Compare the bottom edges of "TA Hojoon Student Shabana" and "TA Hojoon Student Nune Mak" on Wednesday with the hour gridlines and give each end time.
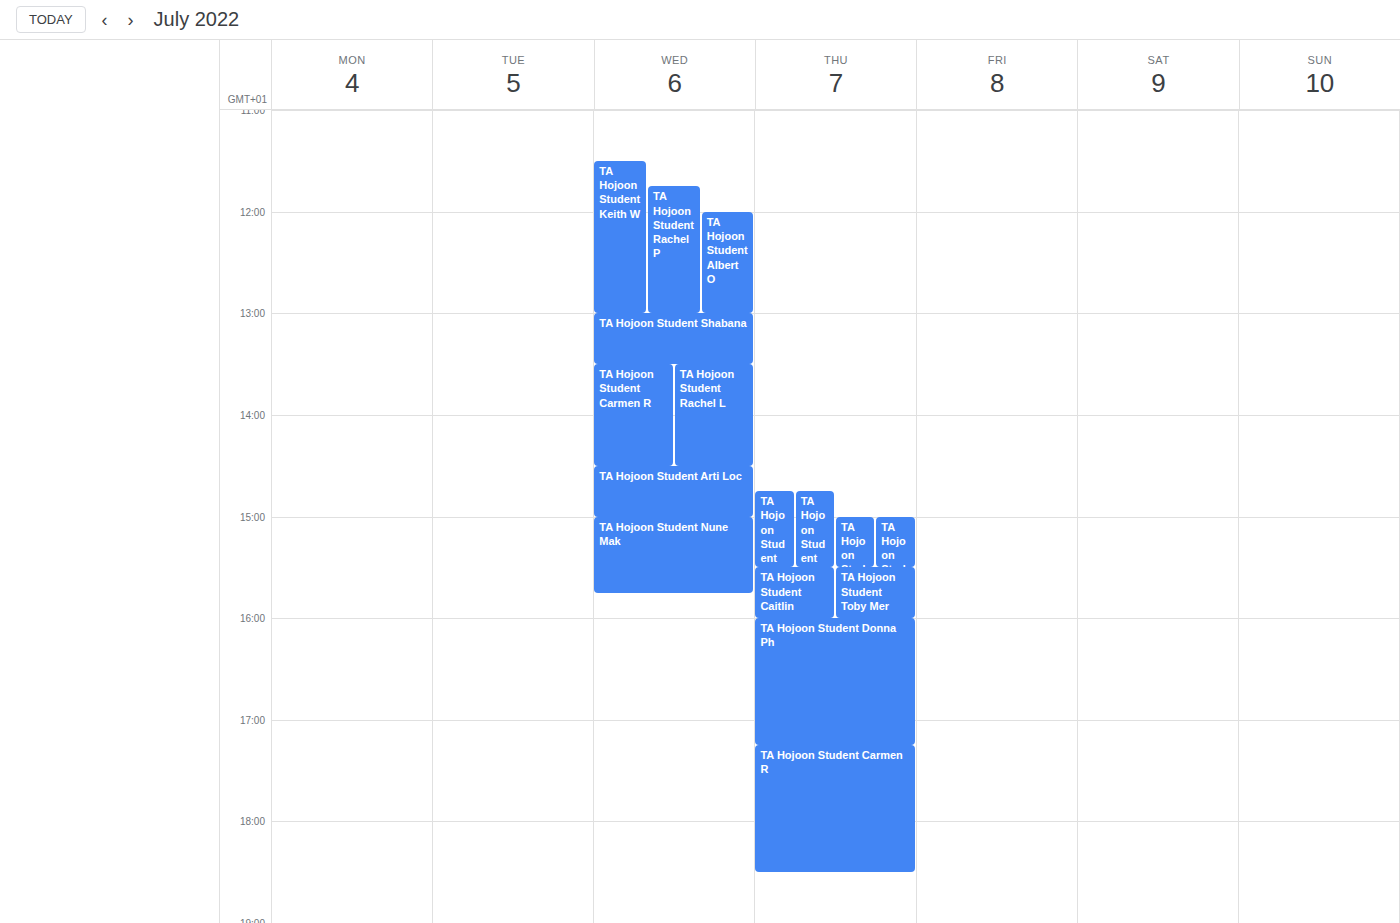
"TA Hojoon Student Shabana": 1:30 PM, halfway between the 1 PM and 2 PM lines. "TA Hojoon Student Nune Mak": 3:45 PM, neither: three quarters of the way from the 3 PM line to the 4 PM line.